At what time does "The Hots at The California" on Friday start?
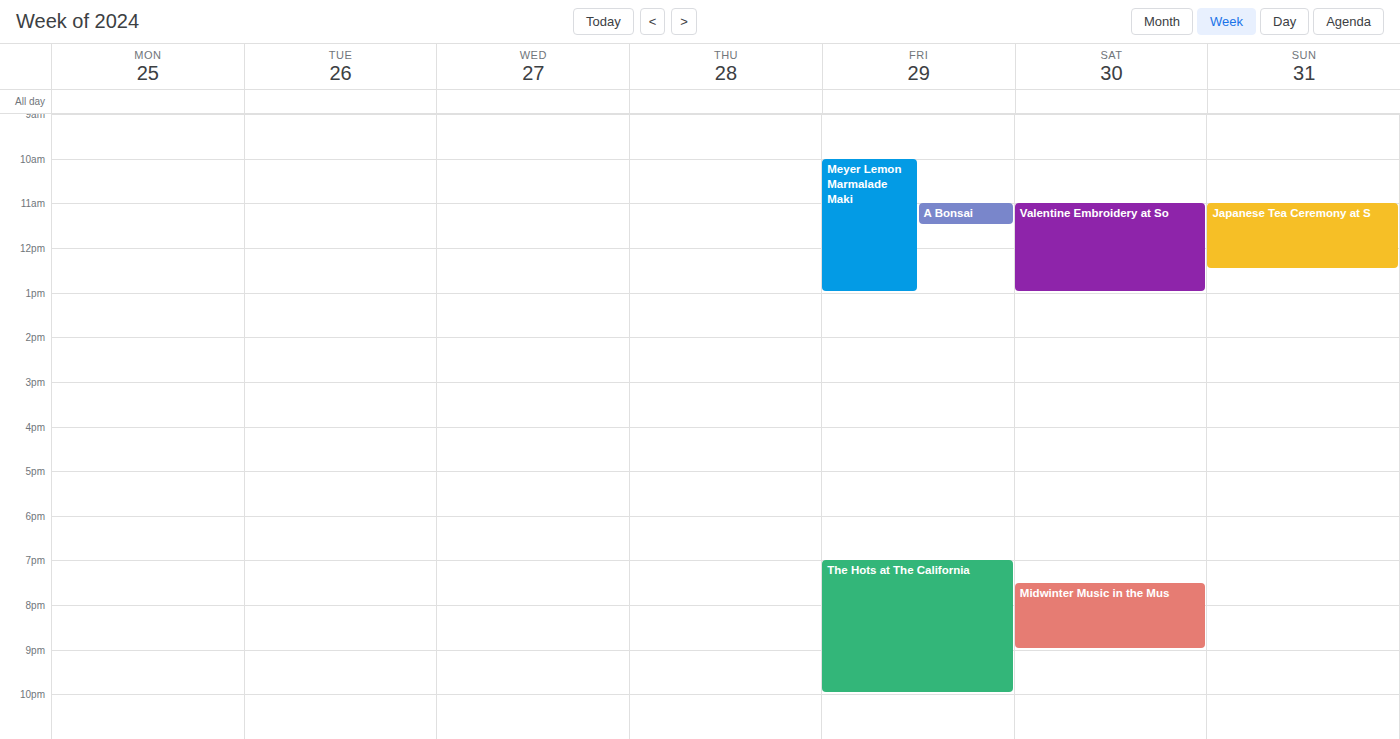
7:00 PM